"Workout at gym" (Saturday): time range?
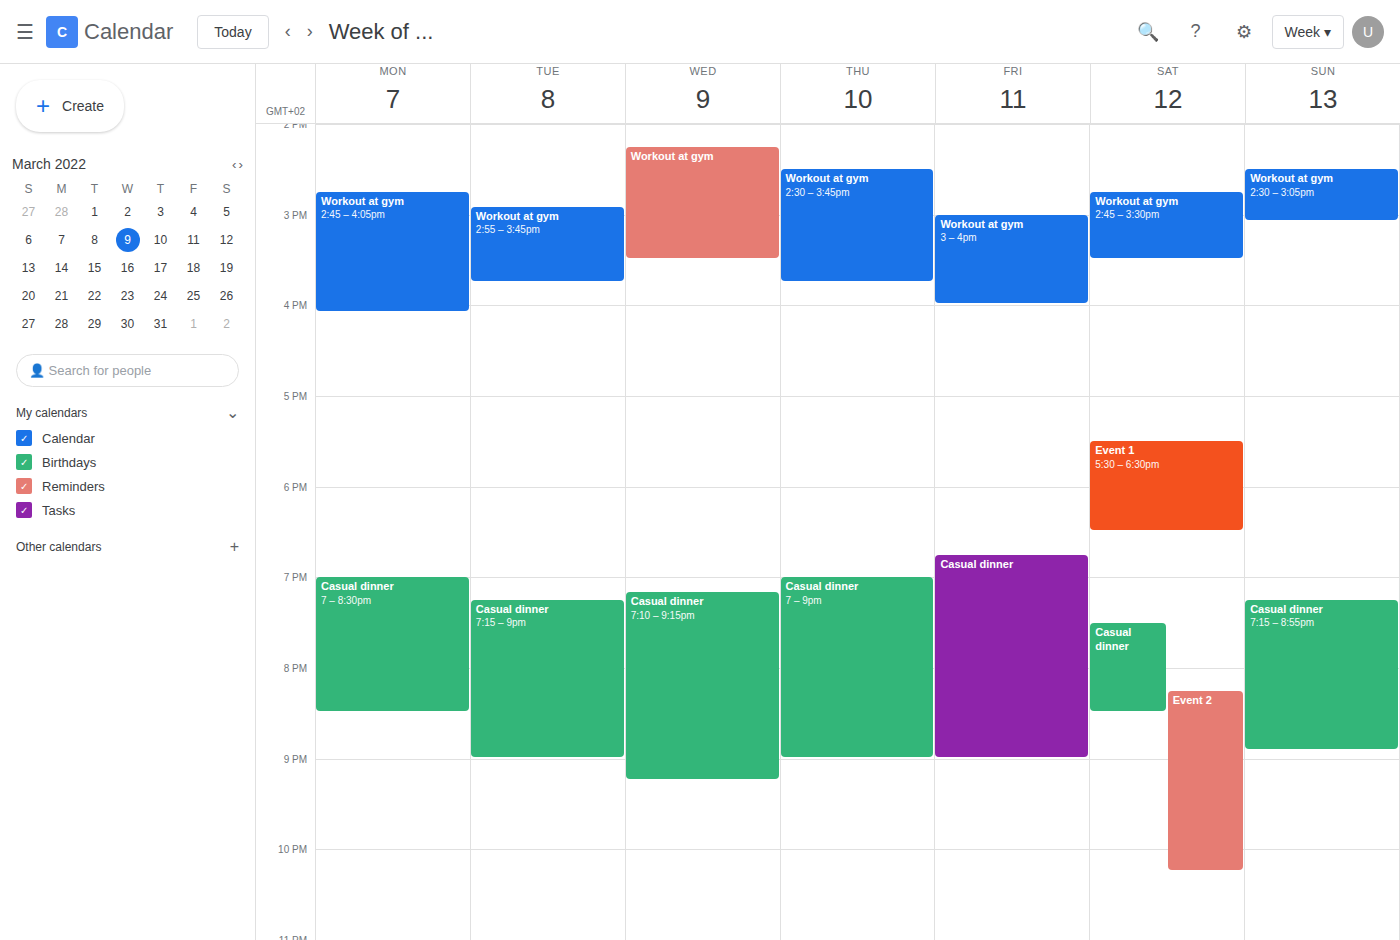
2:45 PM to 3:30 PM